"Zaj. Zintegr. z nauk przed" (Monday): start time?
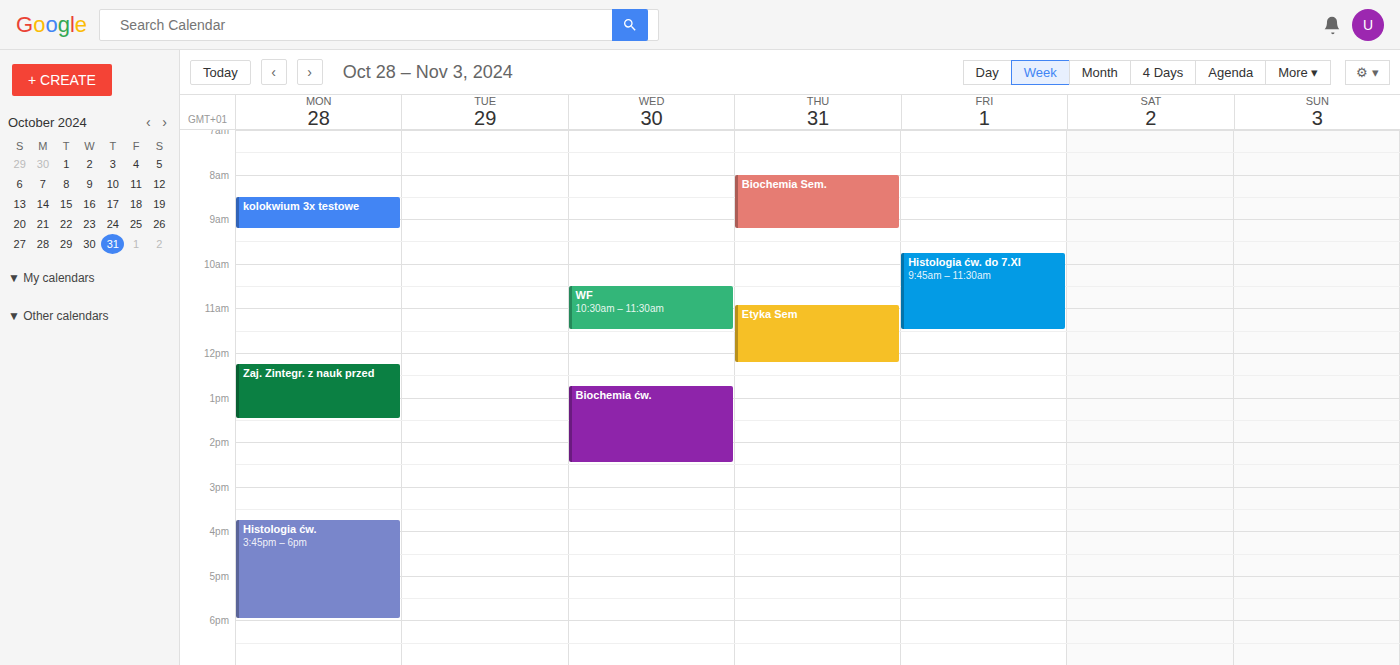
12:15